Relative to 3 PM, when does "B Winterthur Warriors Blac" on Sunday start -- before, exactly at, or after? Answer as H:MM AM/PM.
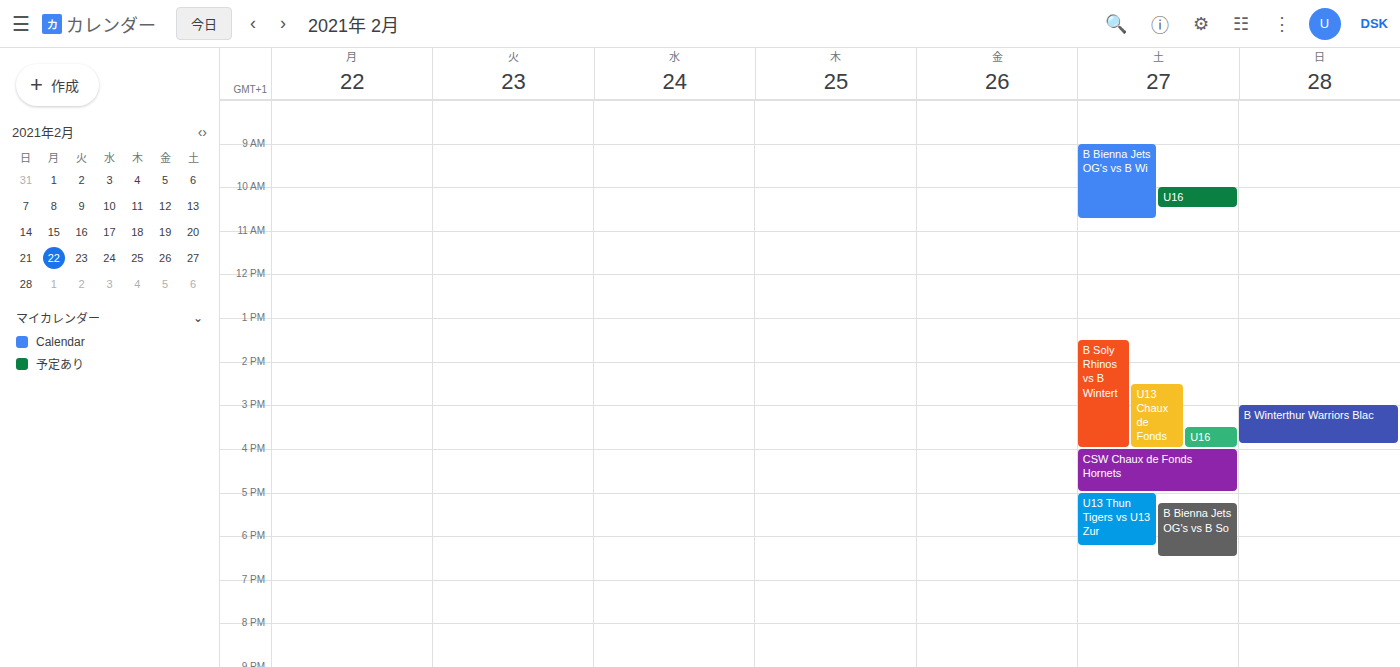
3:00 PM -- exactly at 3 PM, on the 3 PM line.